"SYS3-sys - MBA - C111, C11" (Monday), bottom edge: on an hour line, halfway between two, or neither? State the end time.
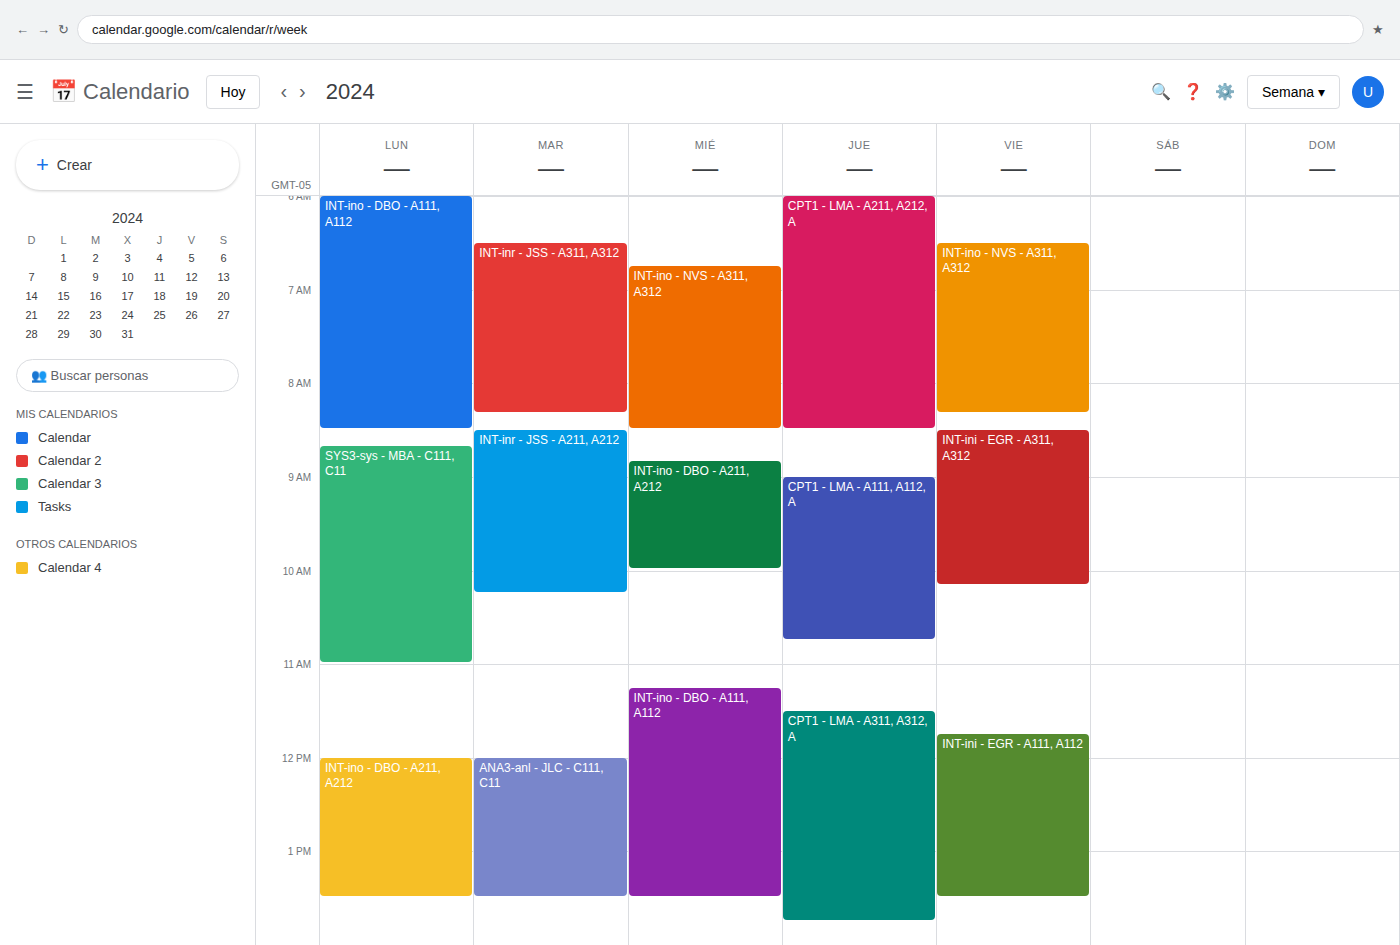
11:00 -- exactly on the 11:00 line.